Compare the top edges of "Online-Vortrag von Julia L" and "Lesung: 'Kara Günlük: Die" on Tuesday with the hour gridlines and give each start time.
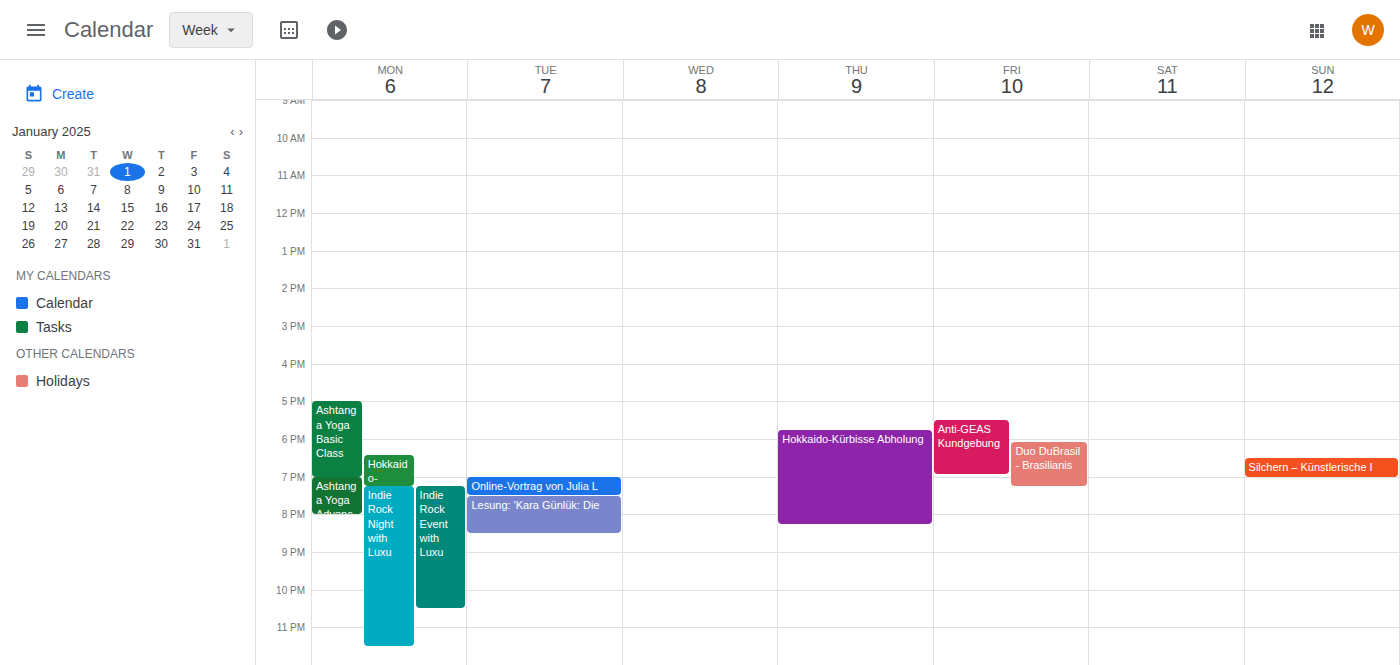
"Online-Vortrag von Julia L": 7:00 PM, exactly on the 7 PM line. "Lesung: 'Kara Günlük: Die": 7:30 PM, halfway between the 7 PM and 8 PM lines.